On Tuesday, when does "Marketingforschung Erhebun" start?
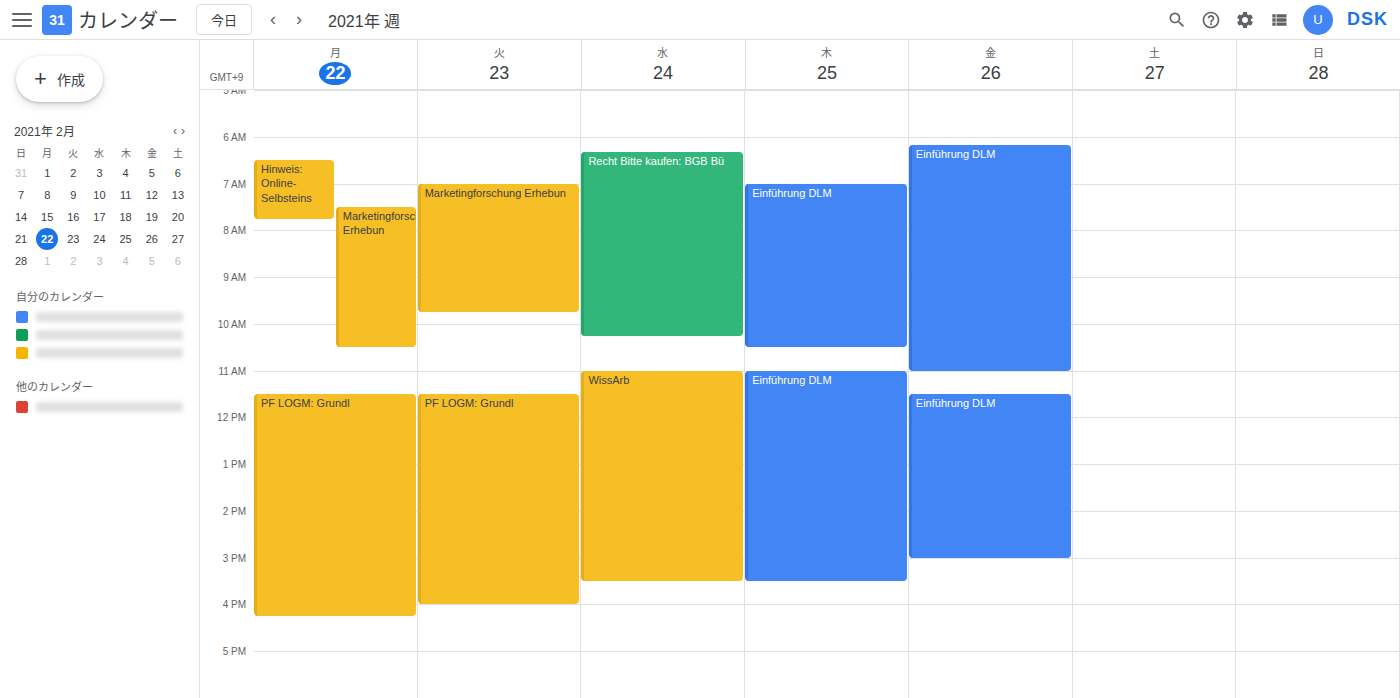
7:00 AM